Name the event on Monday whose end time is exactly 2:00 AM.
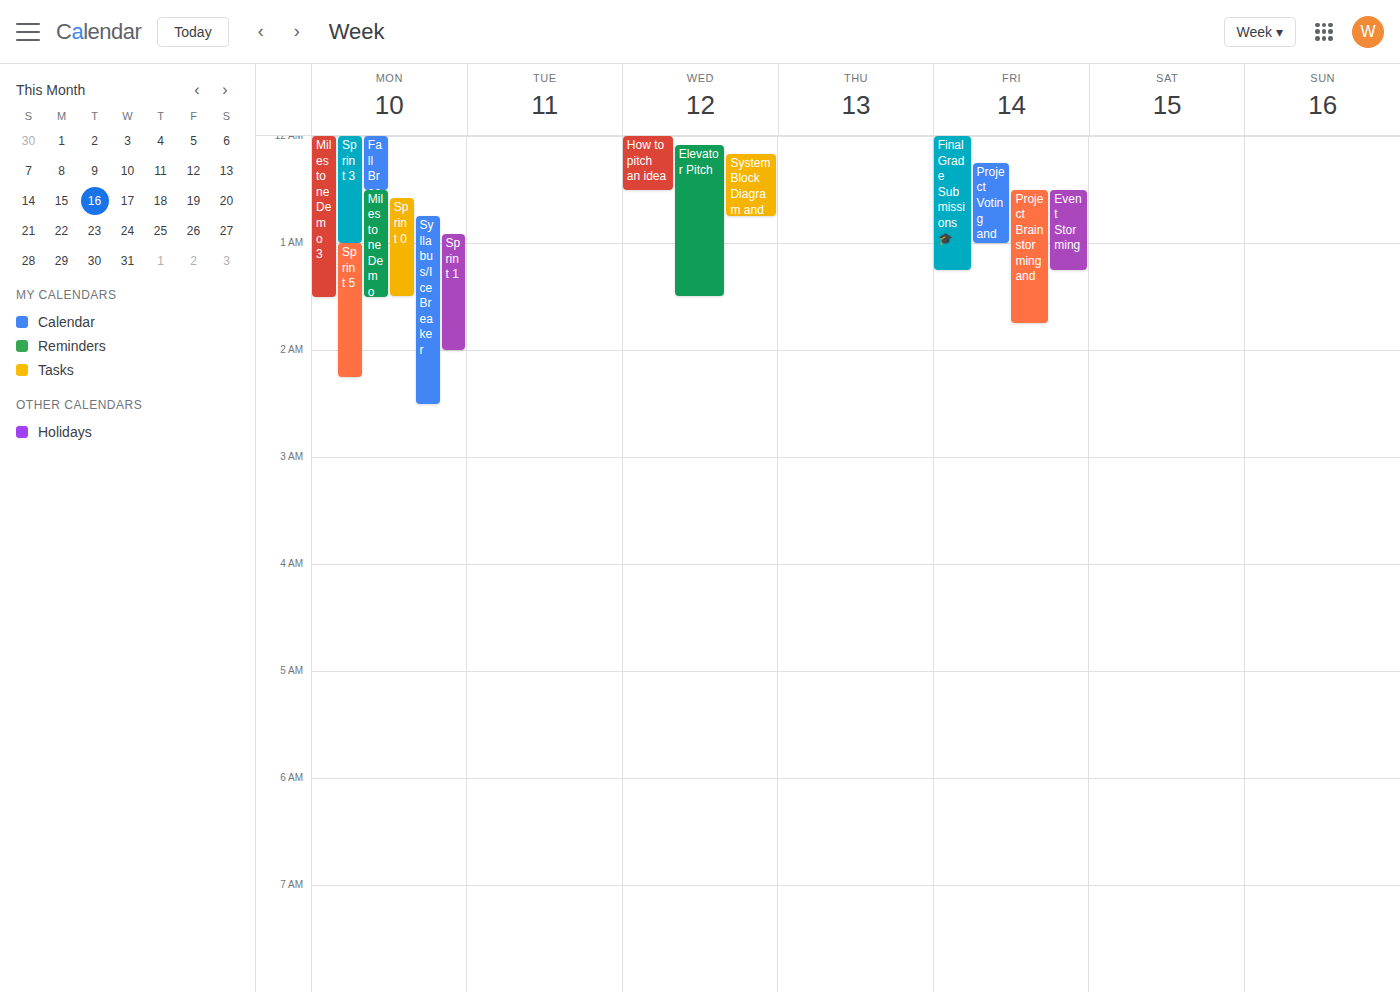
"Sprint 1"